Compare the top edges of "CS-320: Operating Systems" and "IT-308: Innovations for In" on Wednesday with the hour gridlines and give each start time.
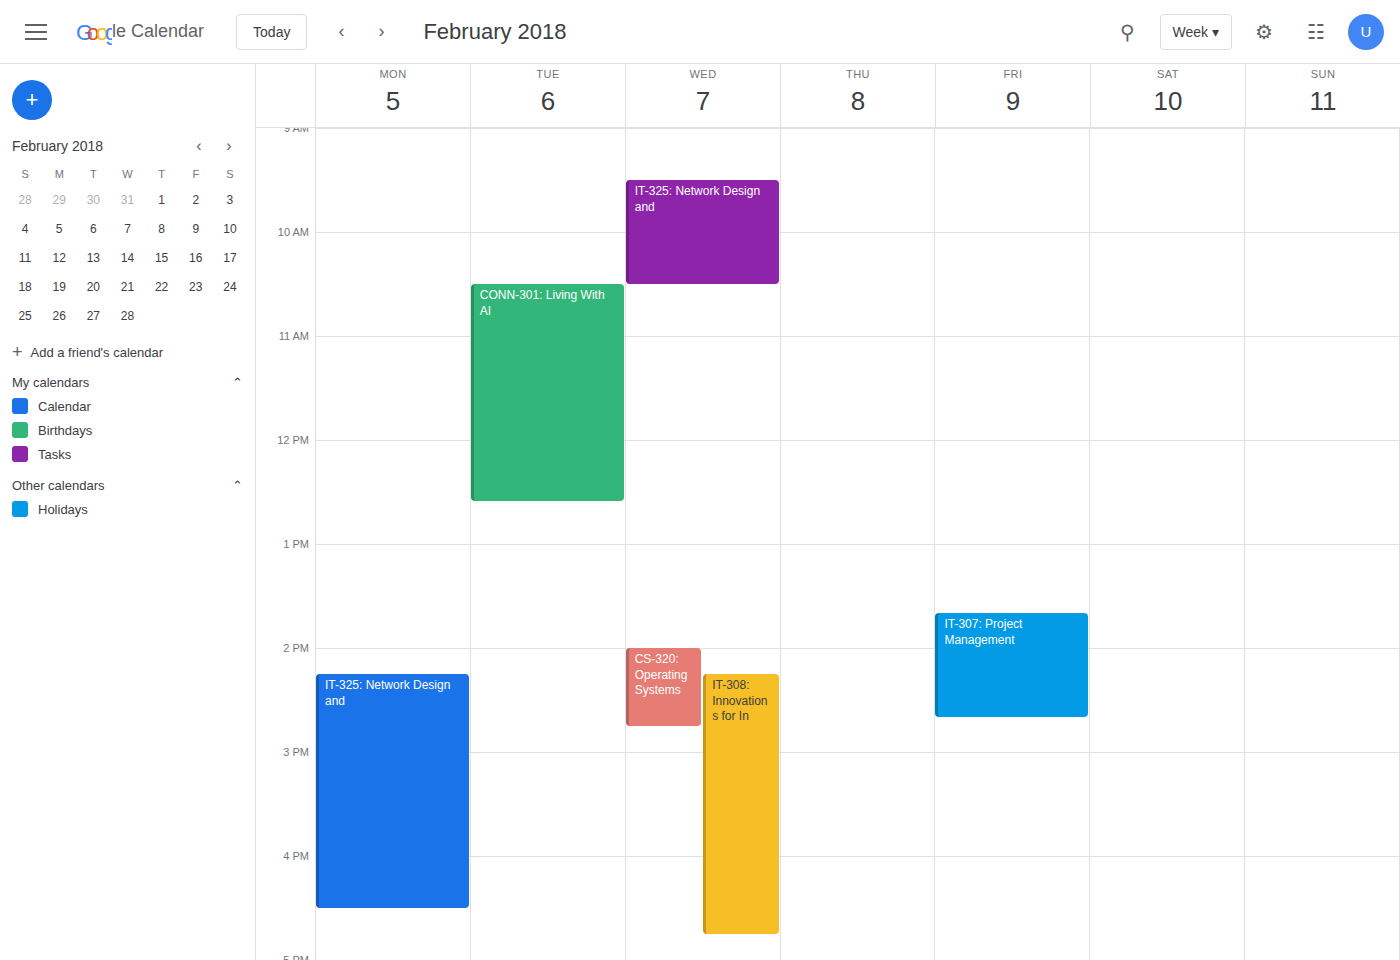
"CS-320: Operating Systems": 2:00 PM, exactly on the 2 PM line. "IT-308: Innovations for In": 2:15 PM, neither: a quarter of the way from the 2 PM line to the 3 PM line.